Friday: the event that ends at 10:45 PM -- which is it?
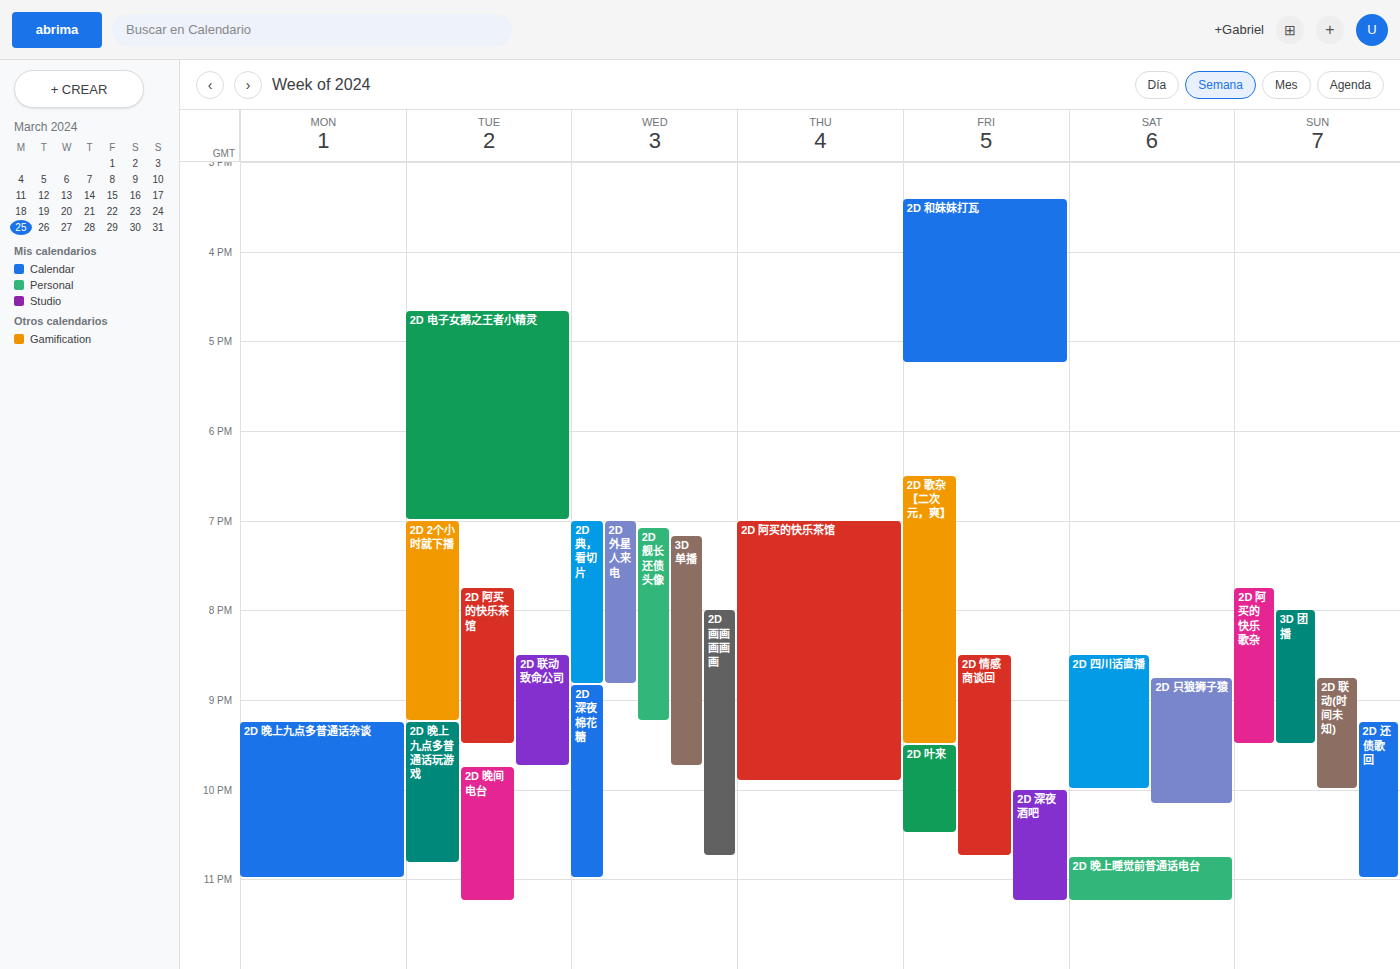
"2D 情感商谈回"